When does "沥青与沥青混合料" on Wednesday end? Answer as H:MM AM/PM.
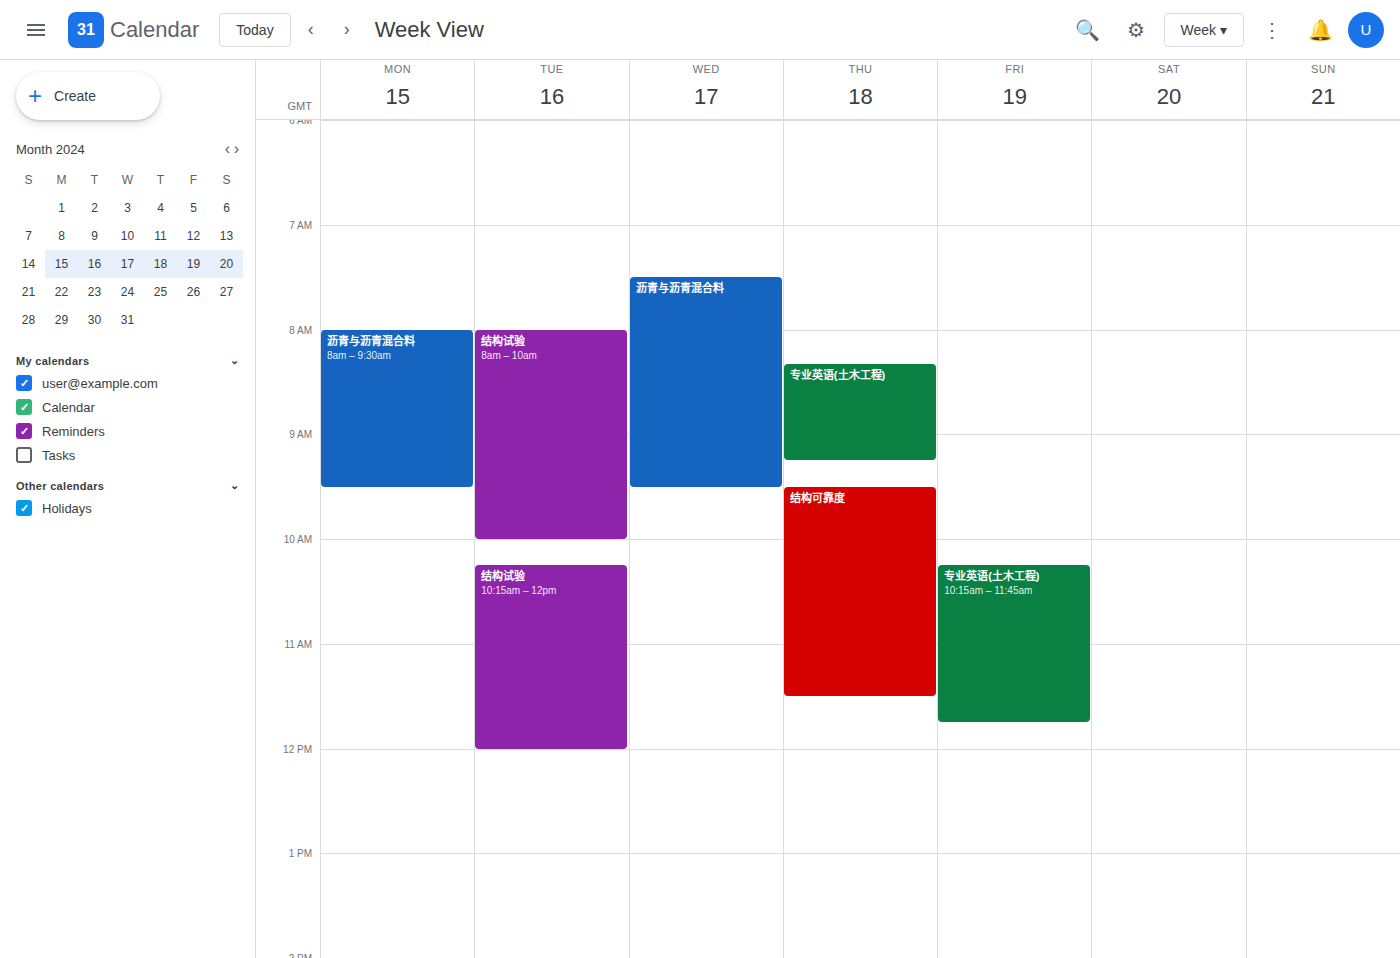
9:30 AM